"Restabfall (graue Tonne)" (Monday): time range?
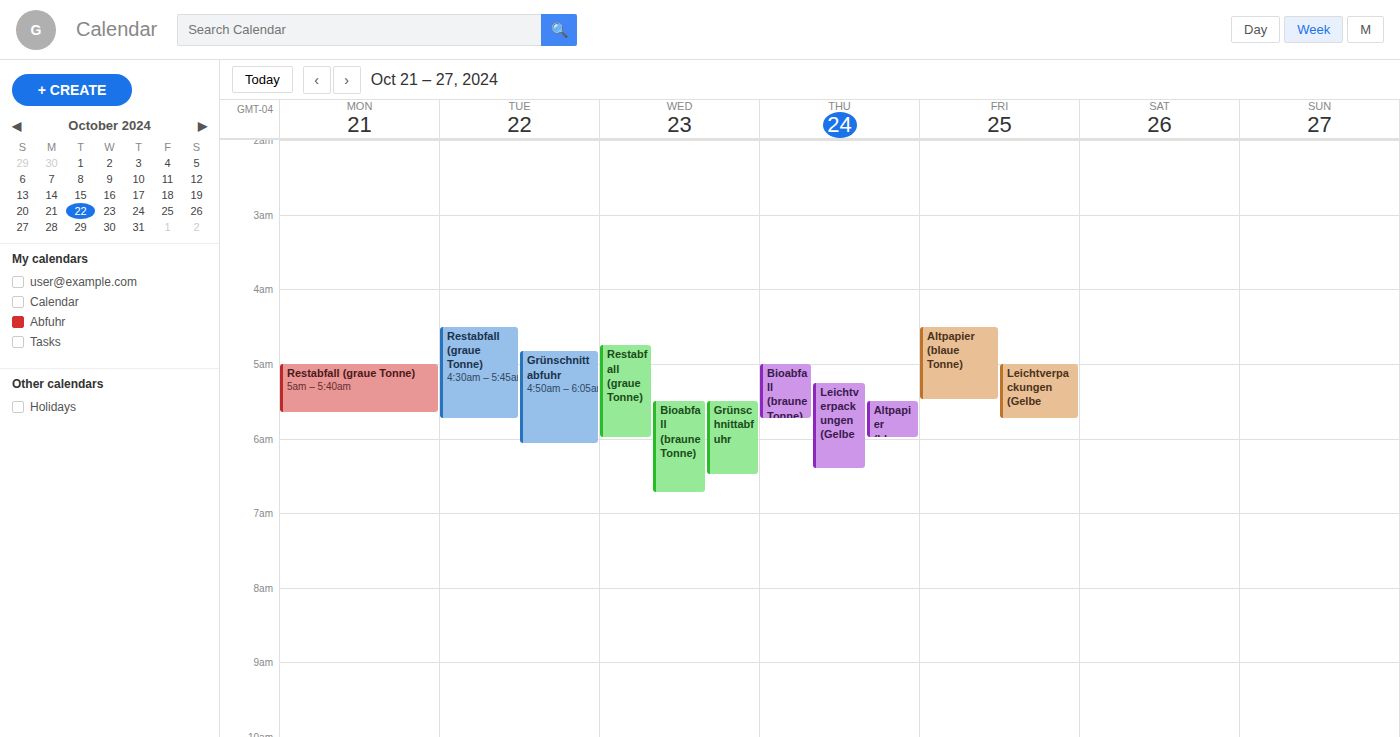
5:00 AM to 5:40 AM